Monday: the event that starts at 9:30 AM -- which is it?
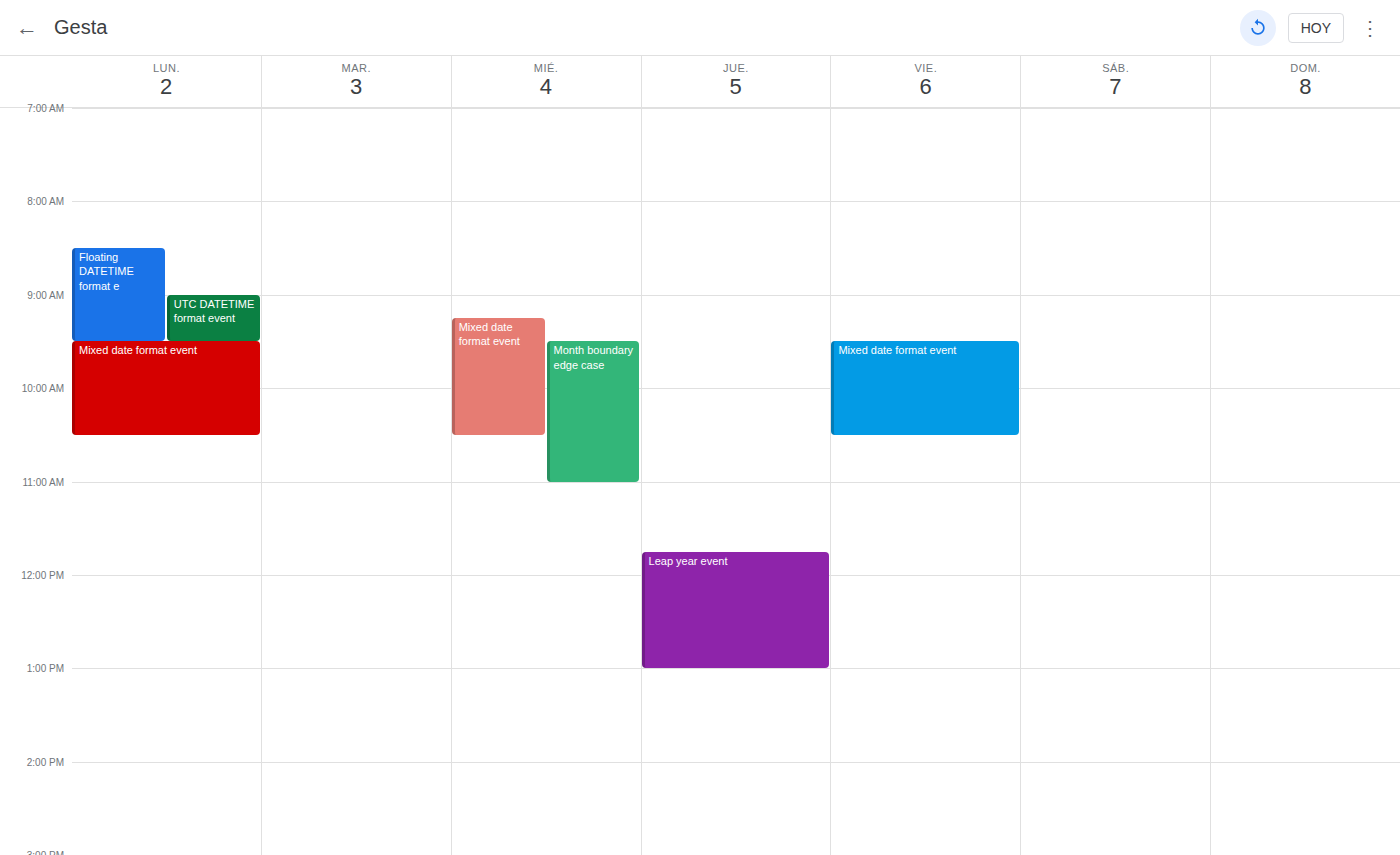
"Mixed date format event"